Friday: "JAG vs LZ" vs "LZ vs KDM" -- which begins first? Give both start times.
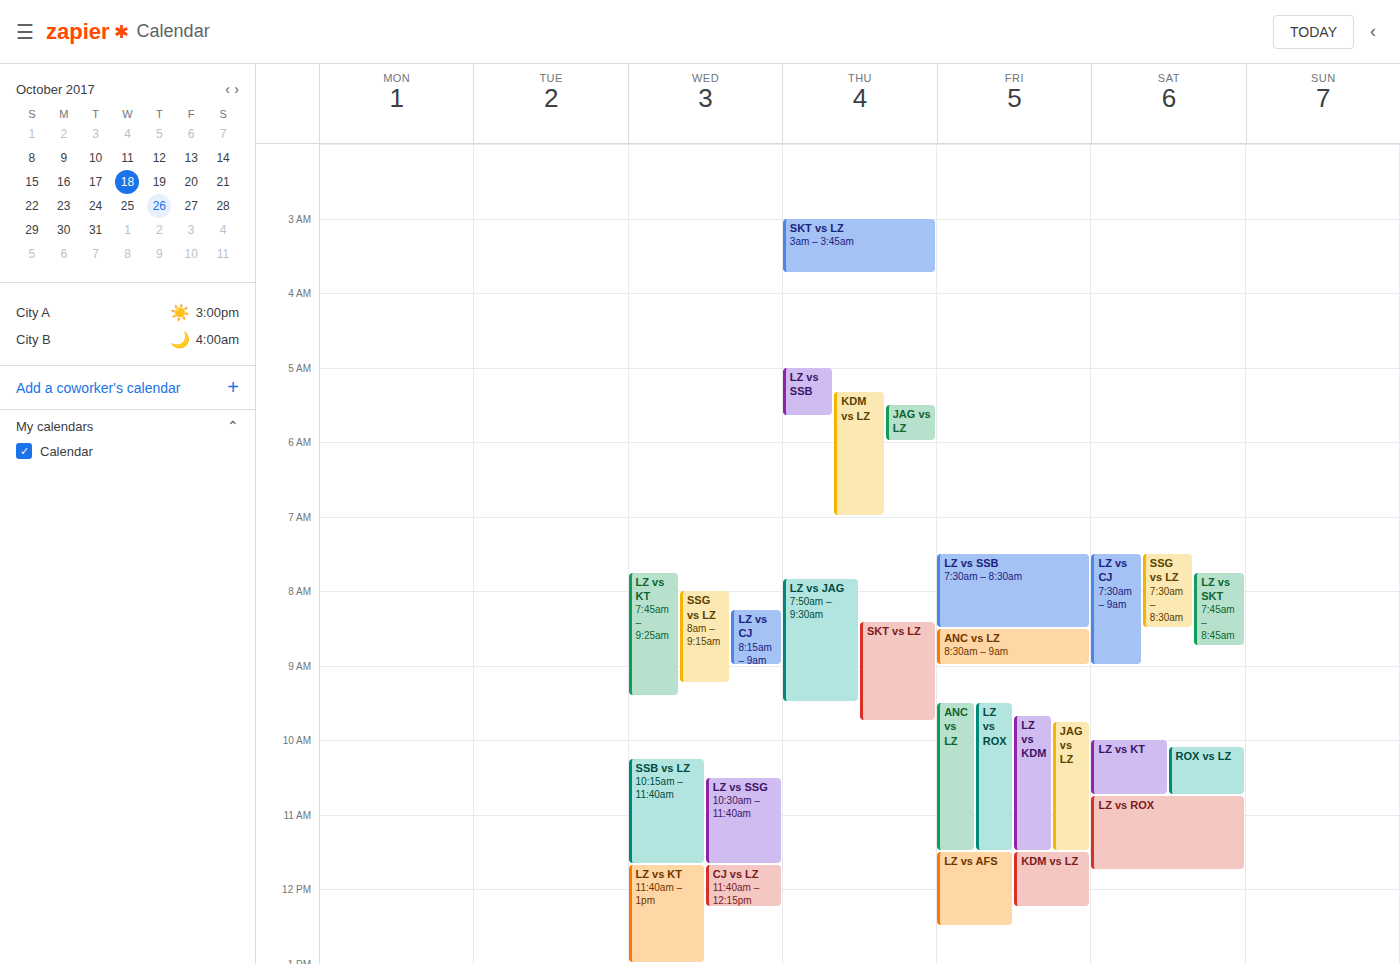
"LZ vs KDM" 9:40 AM; "JAG vs LZ" 9:45 AM.